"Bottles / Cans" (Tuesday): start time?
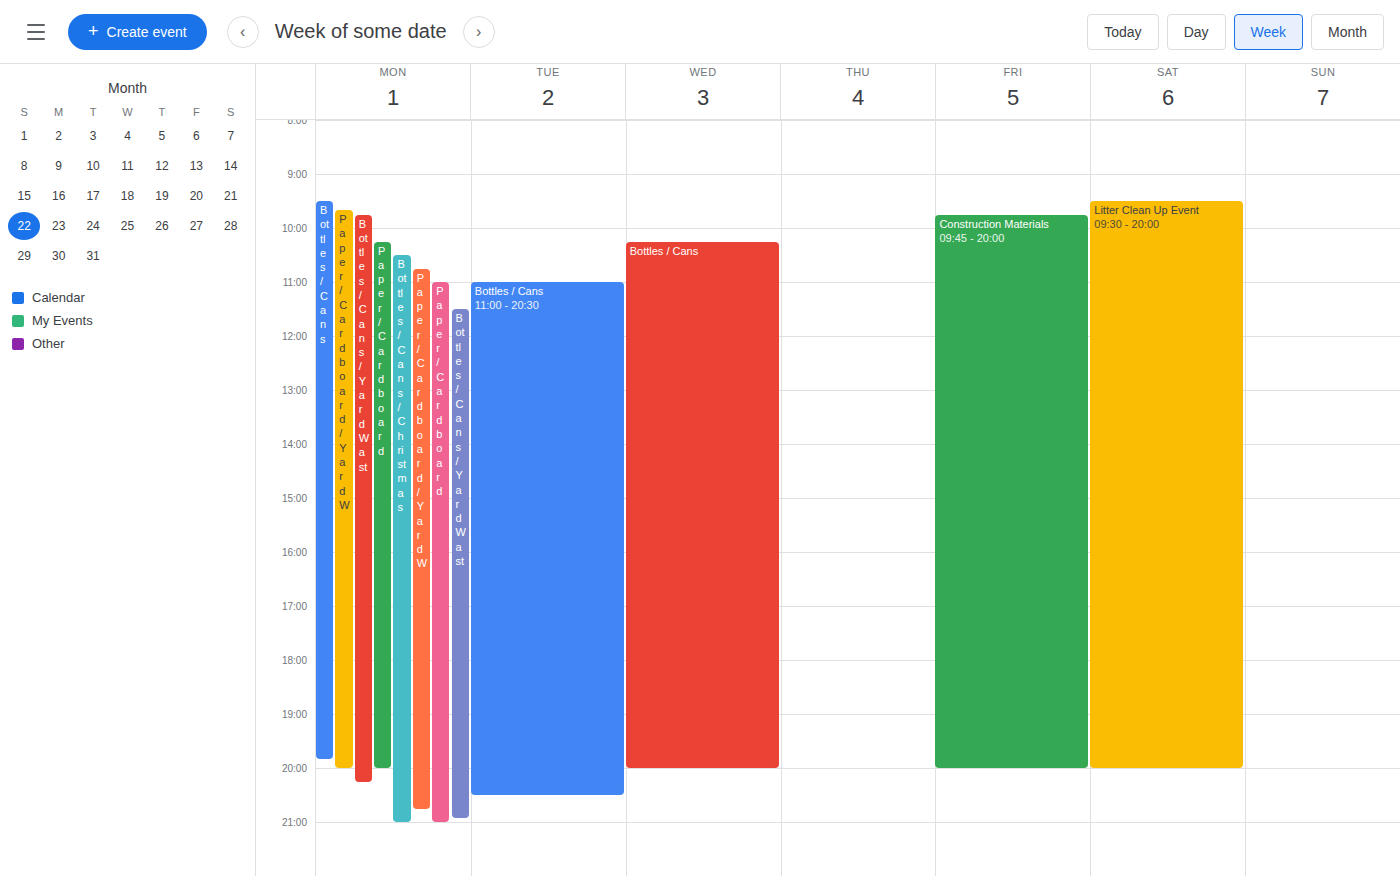
11:00 AM